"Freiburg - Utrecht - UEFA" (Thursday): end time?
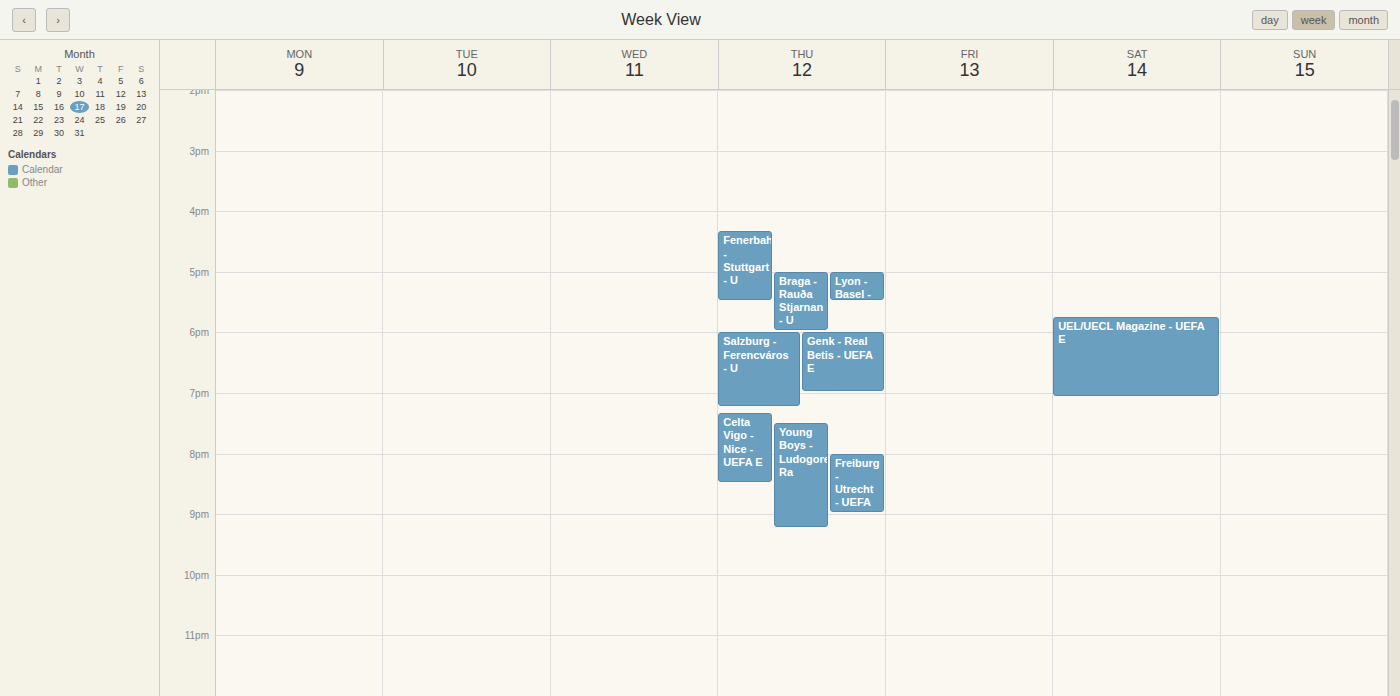
9:00 PM